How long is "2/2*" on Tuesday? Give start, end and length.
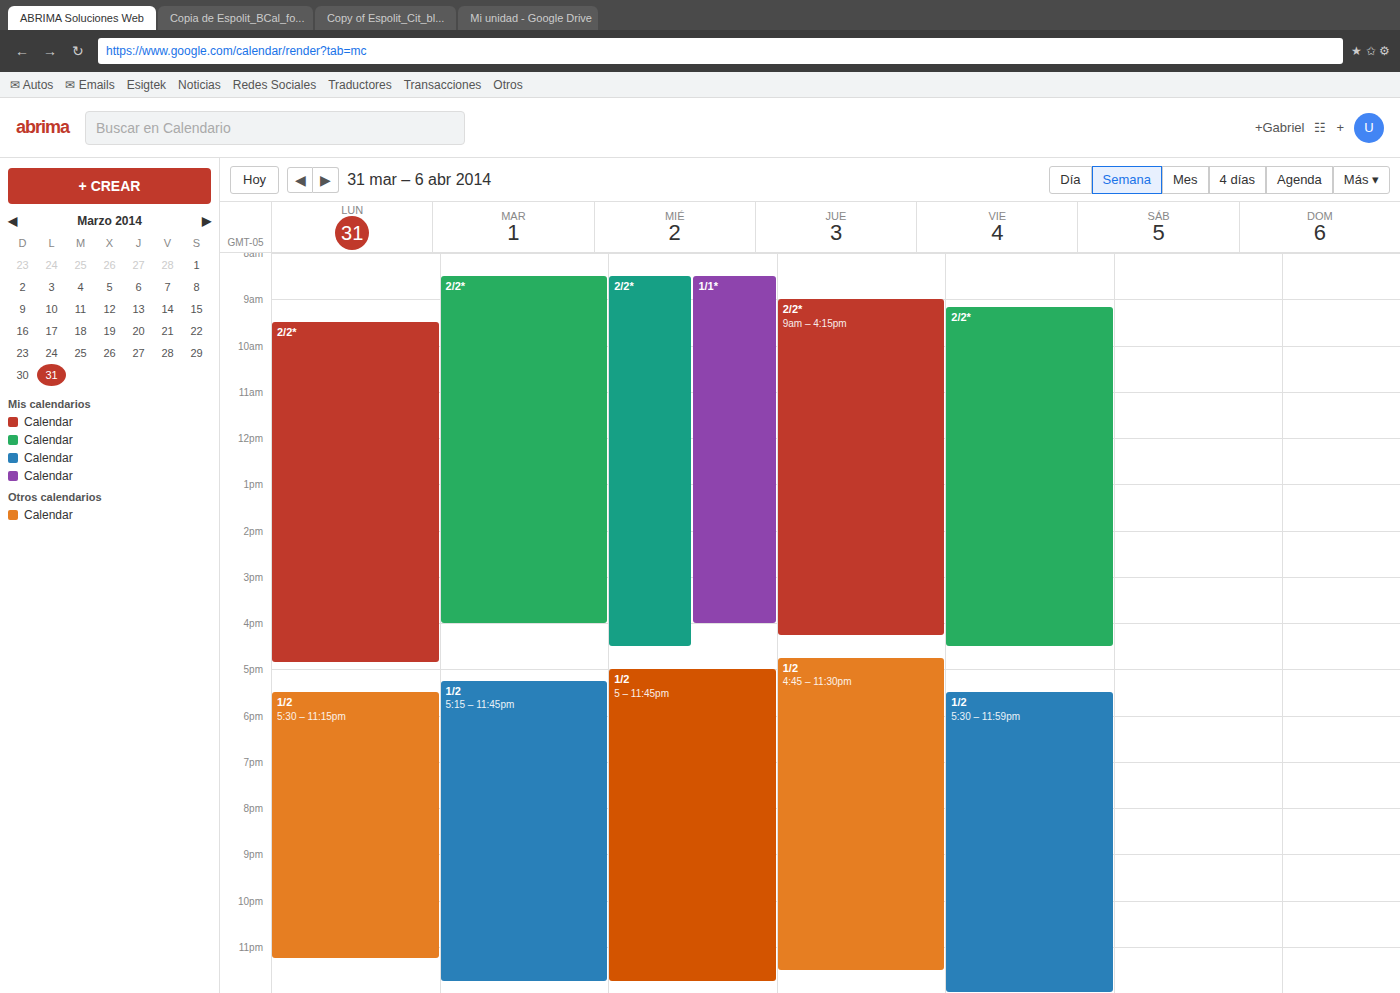
8:30 AM to 4:00 PM, 7 hours 30 minutes